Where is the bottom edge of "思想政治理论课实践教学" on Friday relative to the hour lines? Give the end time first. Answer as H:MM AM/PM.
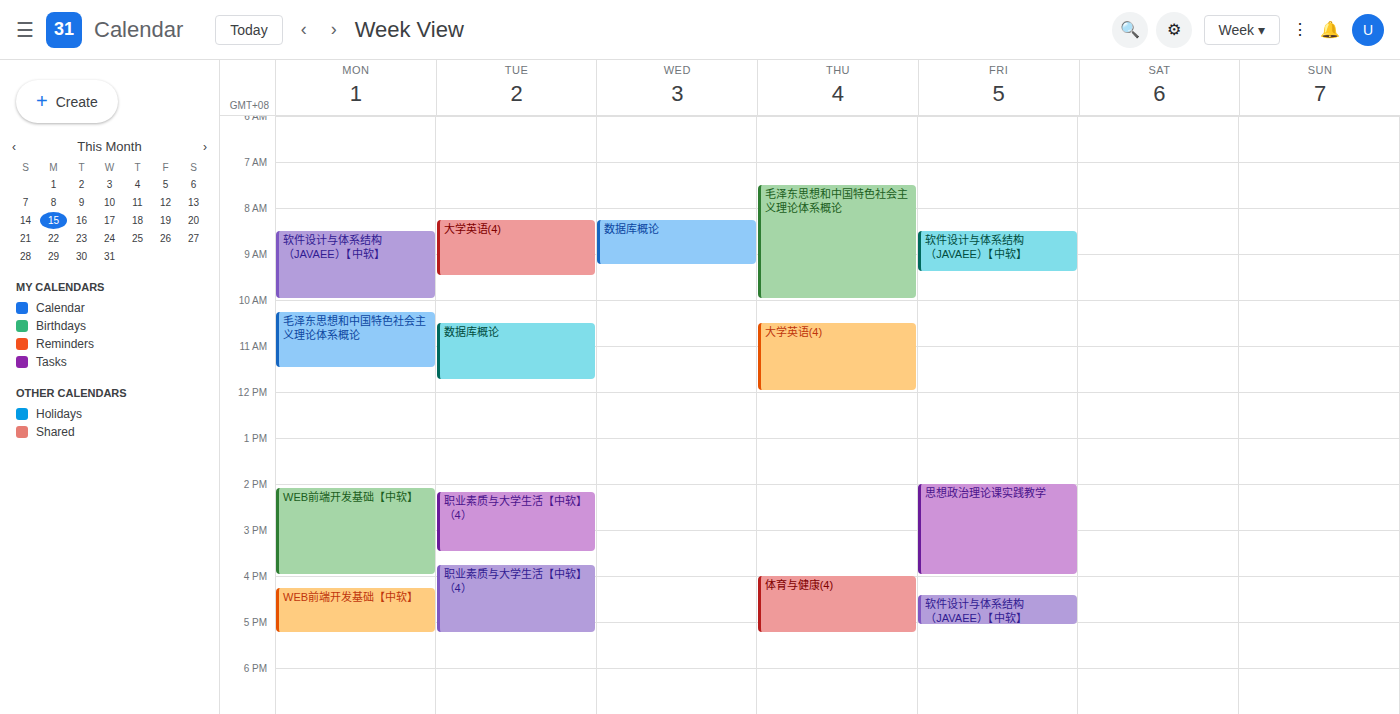
4:00 PM -- exactly on the 4 PM line.